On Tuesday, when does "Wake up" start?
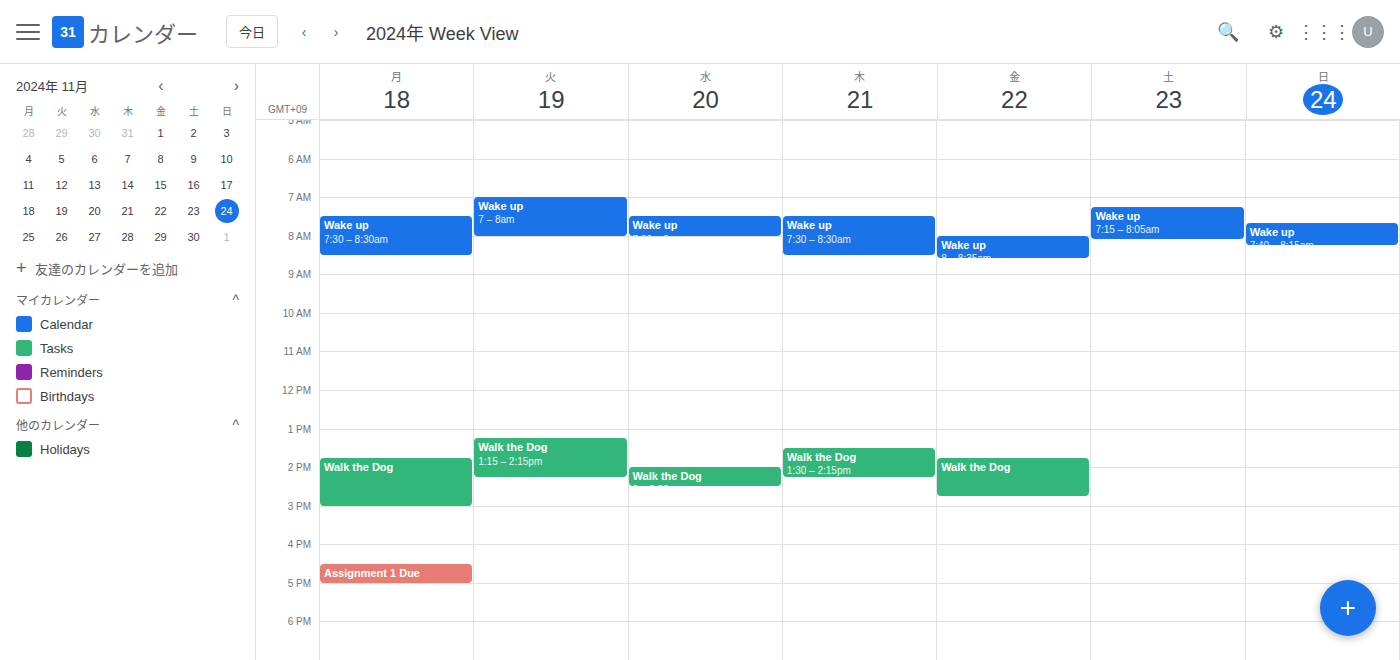
7:00 AM